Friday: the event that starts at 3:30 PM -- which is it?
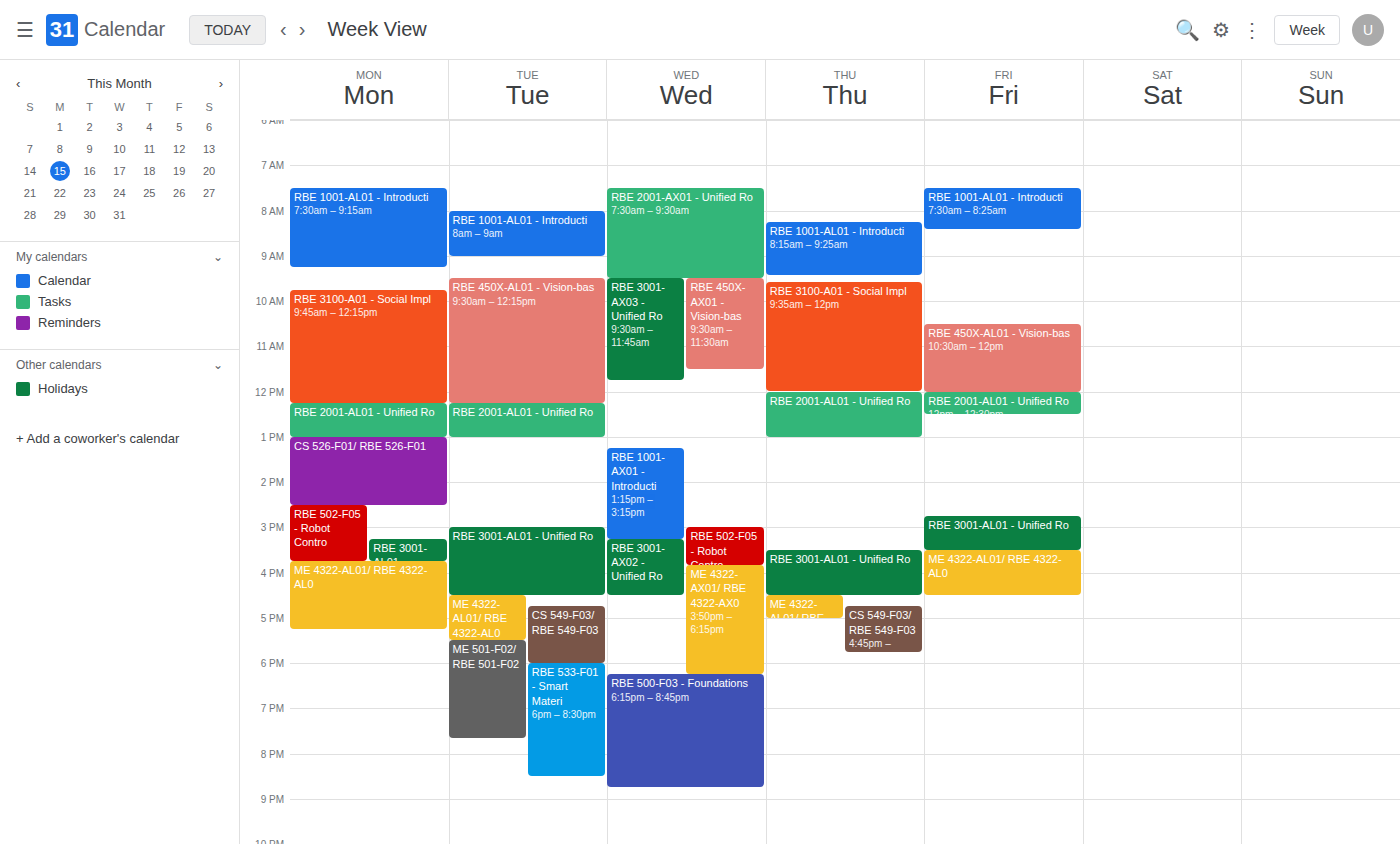
"ME 4322-AL01/ RBE 4322-AL0"